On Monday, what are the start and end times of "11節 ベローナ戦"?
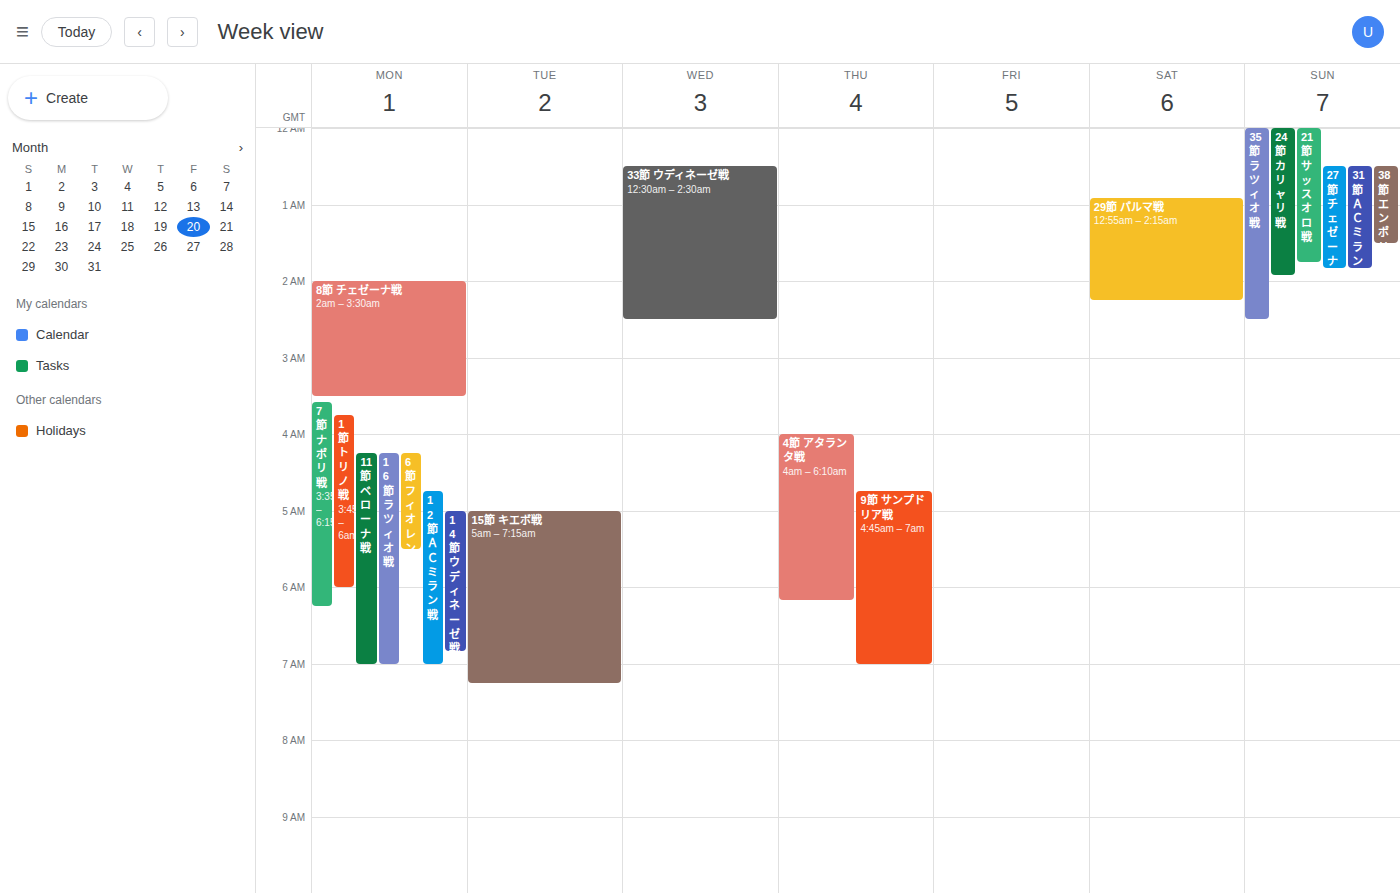
4:15 AM to 7:00 AM